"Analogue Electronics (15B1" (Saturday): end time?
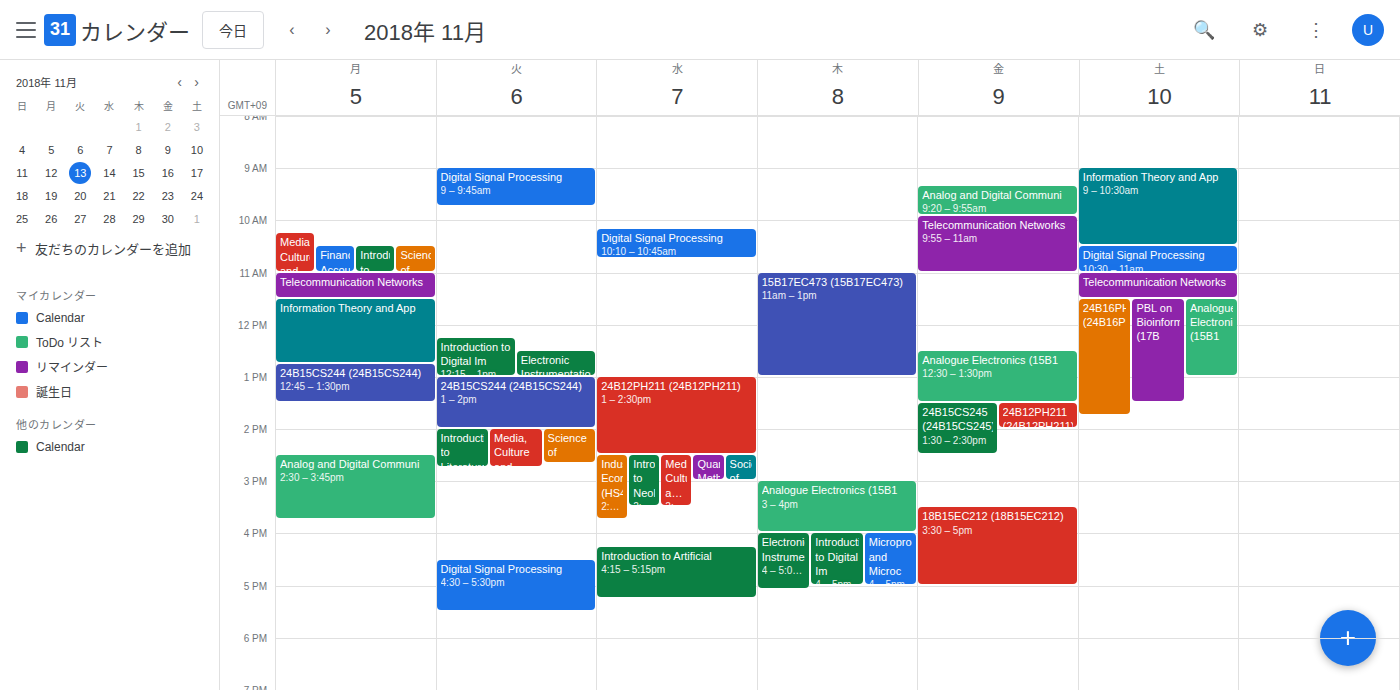
1:00 PM